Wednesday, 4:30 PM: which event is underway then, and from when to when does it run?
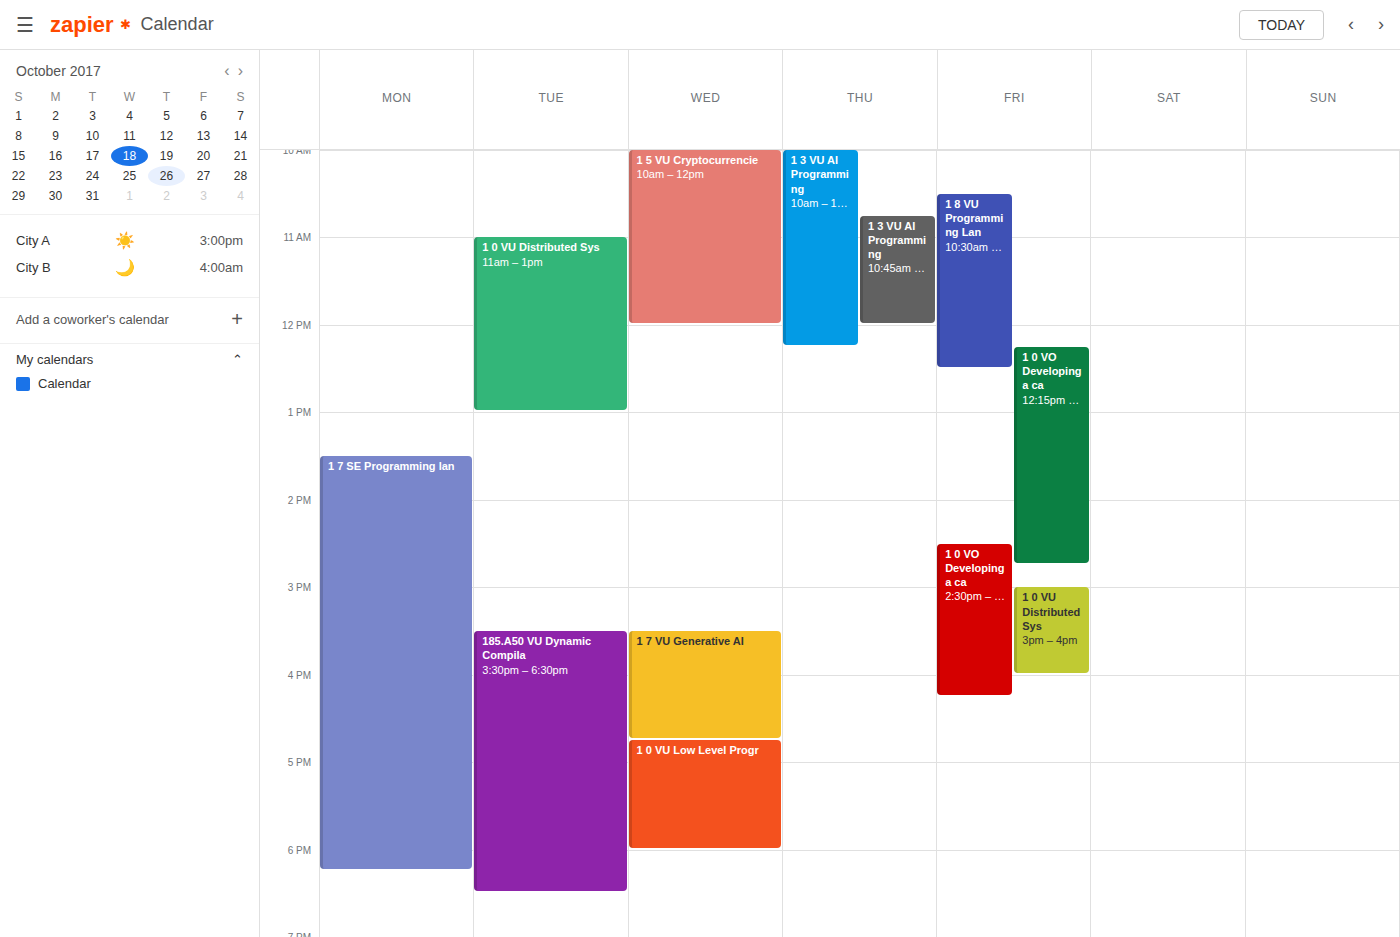
"1 7 VU Generative AI", 3:30 PM to 4:45 PM